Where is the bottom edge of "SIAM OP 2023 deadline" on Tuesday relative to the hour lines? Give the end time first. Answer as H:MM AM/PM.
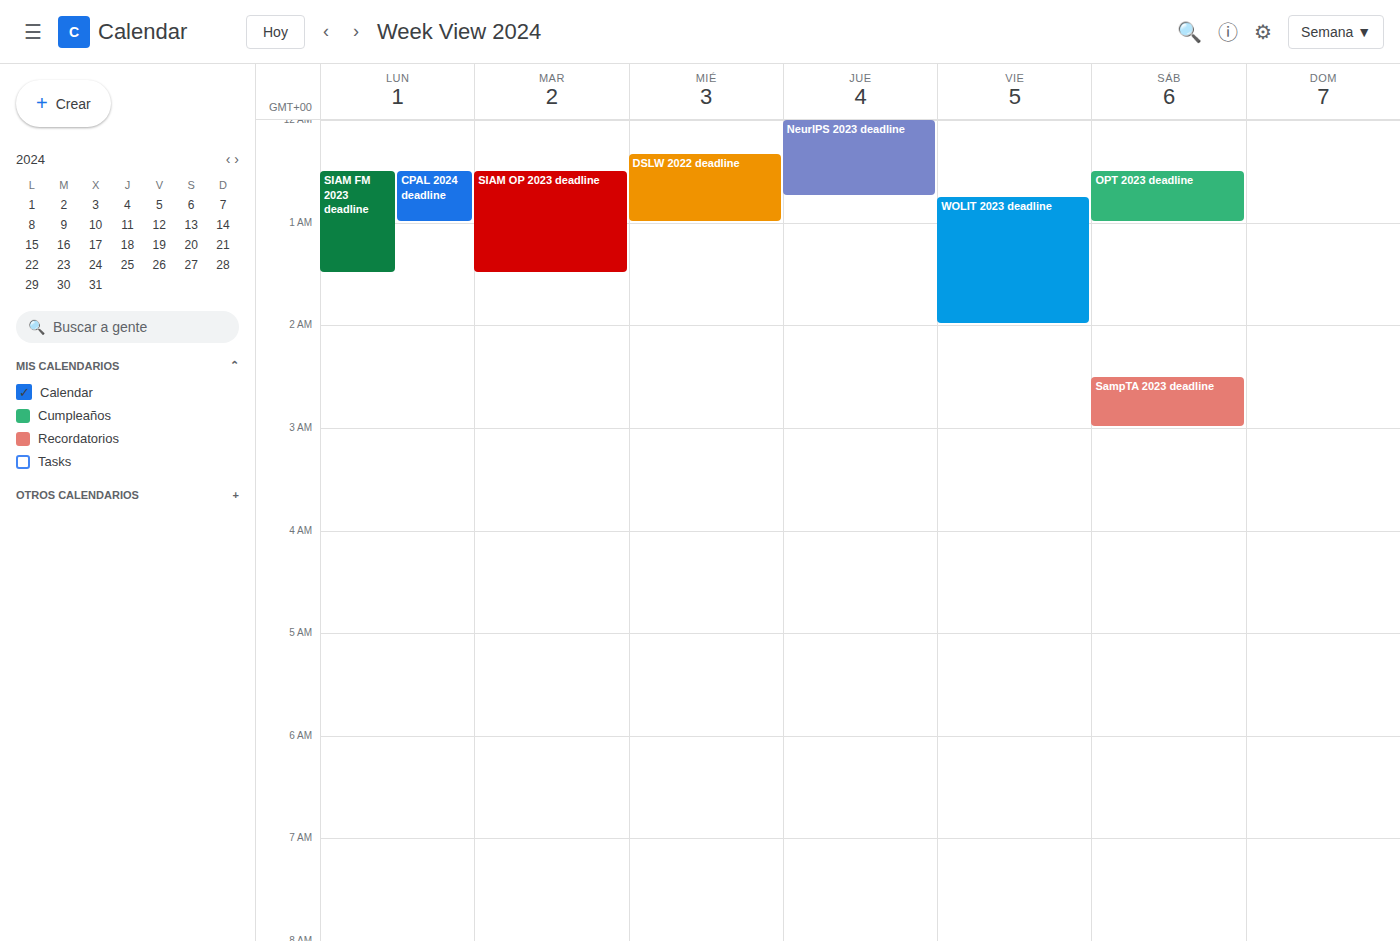
1:30 AM -- halfway between the 1 AM and 2 AM lines.